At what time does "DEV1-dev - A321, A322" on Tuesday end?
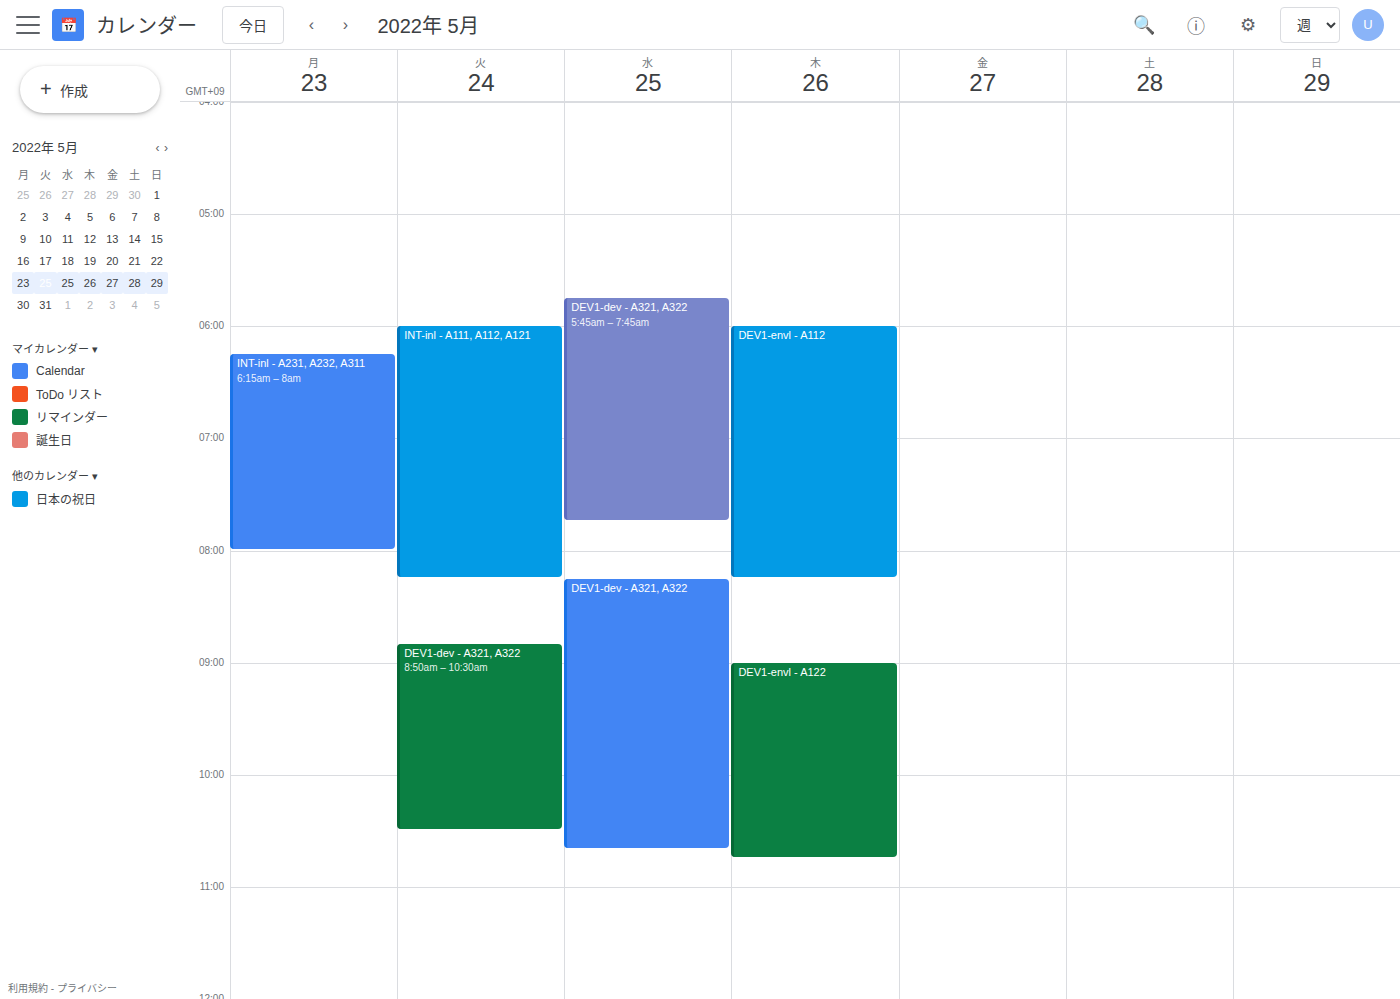
10:30 AM